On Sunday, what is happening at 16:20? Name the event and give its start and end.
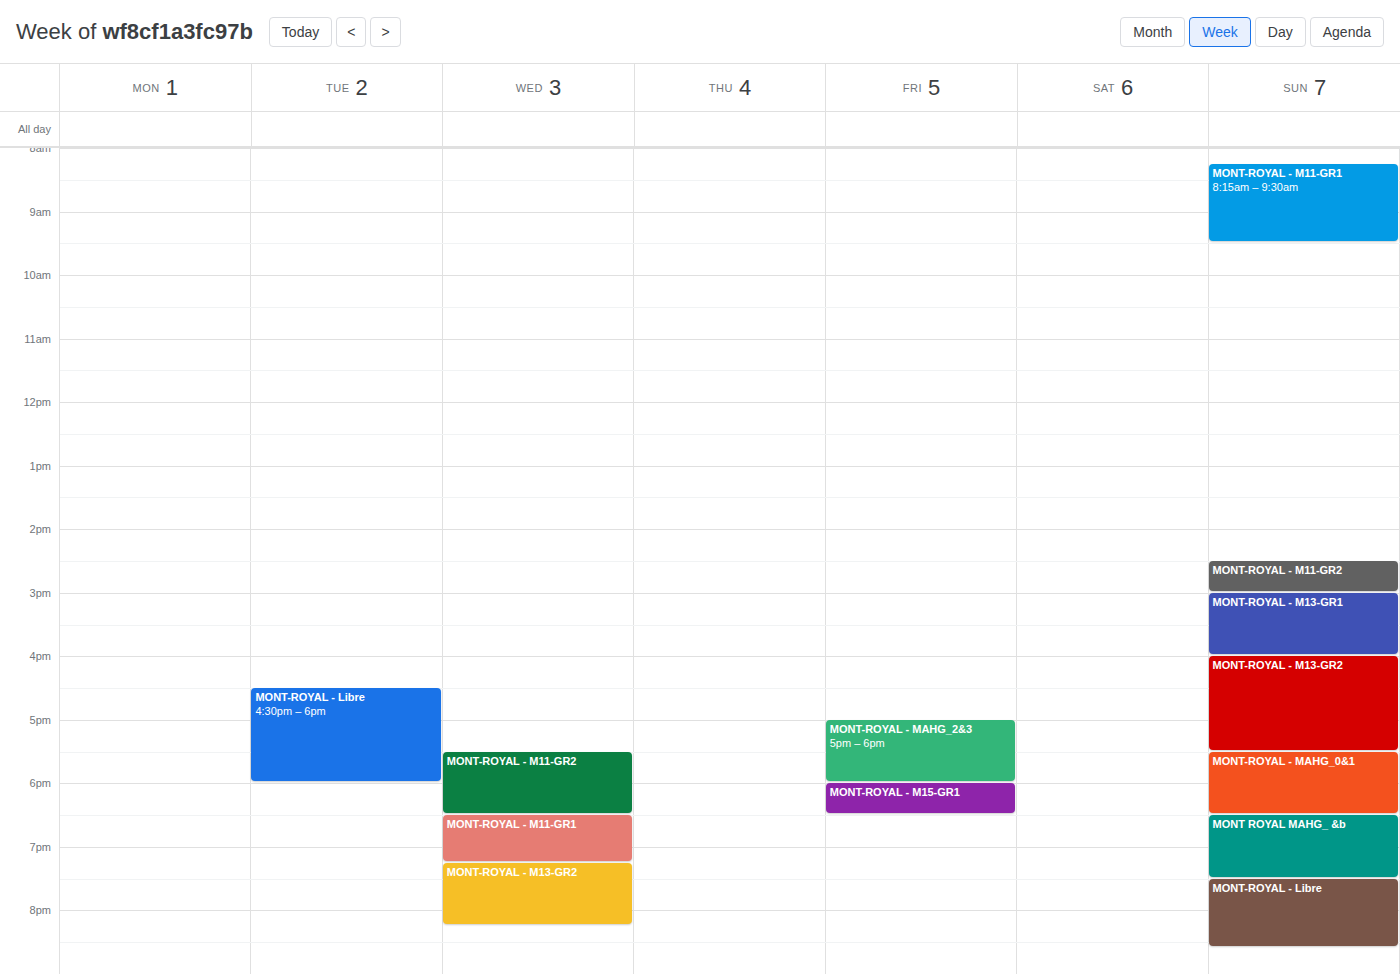
"MONT-ROYAL - M13-GR2", 16:00 to 17:30